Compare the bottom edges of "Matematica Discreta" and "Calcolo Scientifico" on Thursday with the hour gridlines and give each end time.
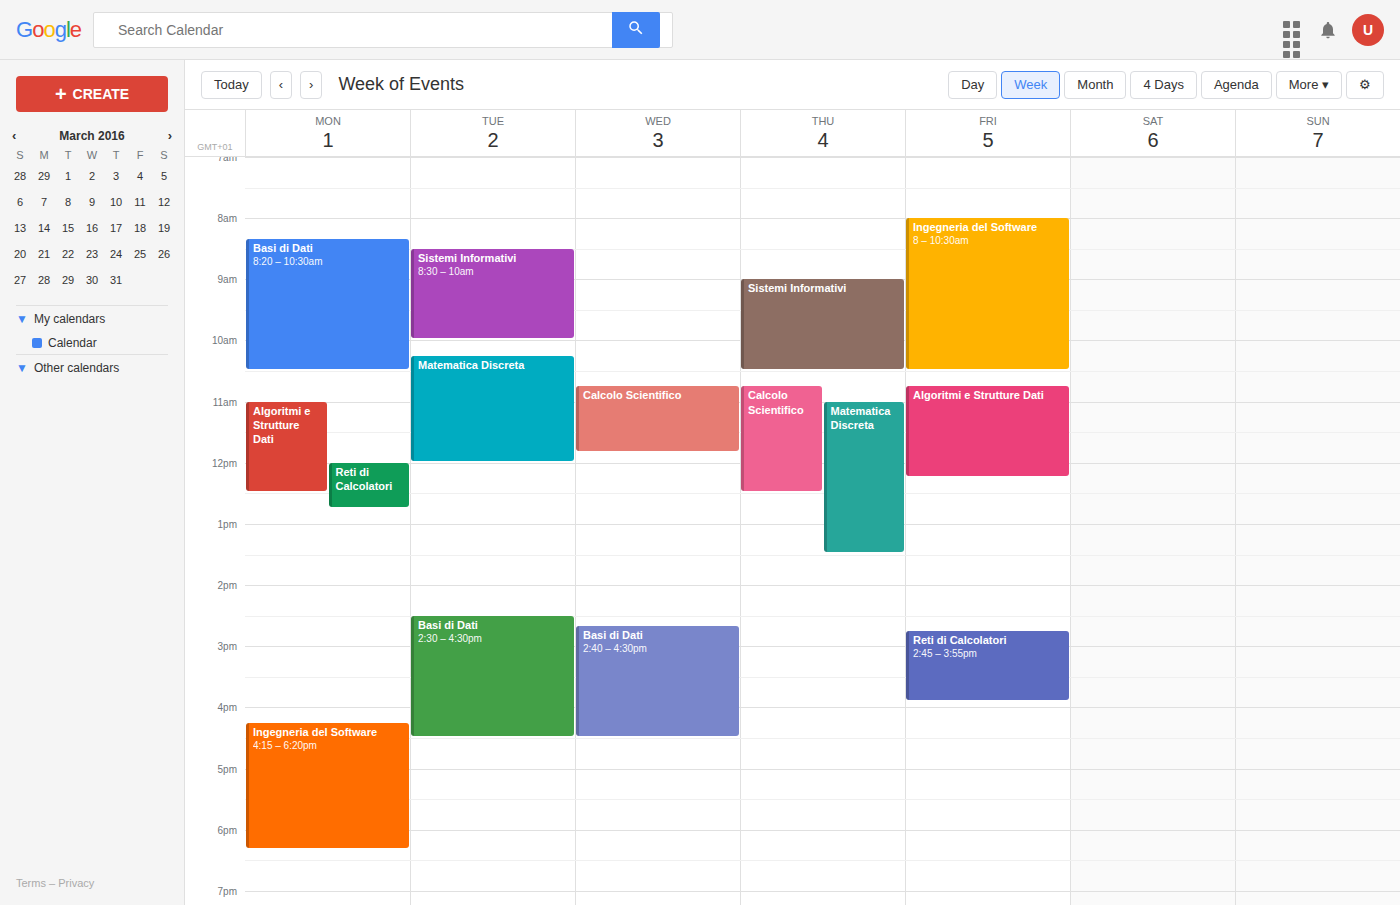
"Matematica Discreta": 1:30 PM, halfway between the 1 PM and 2 PM lines. "Calcolo Scientifico": 12:30 PM, halfway between the 12 PM and 1 PM lines.